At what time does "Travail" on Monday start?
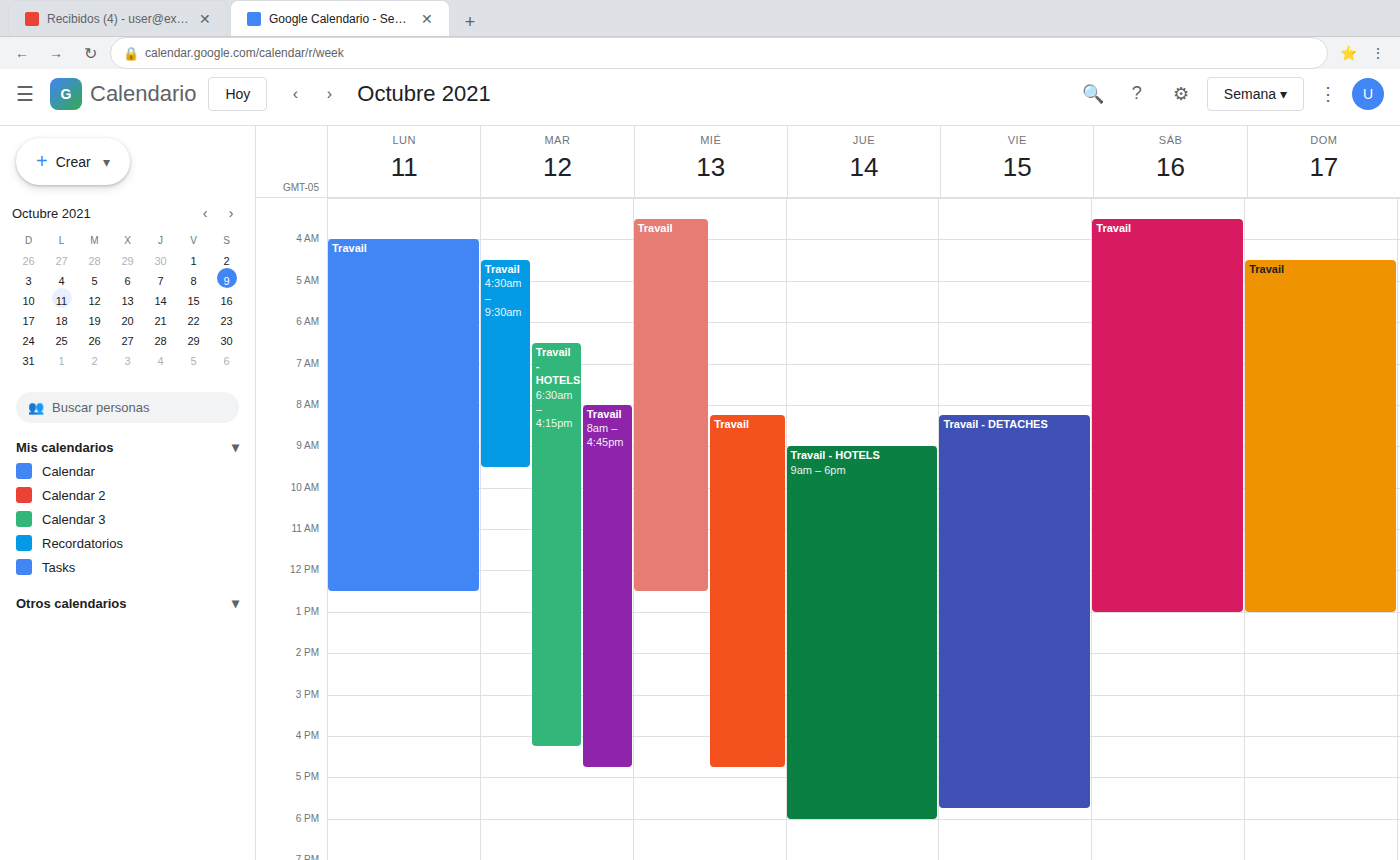
4:00 AM